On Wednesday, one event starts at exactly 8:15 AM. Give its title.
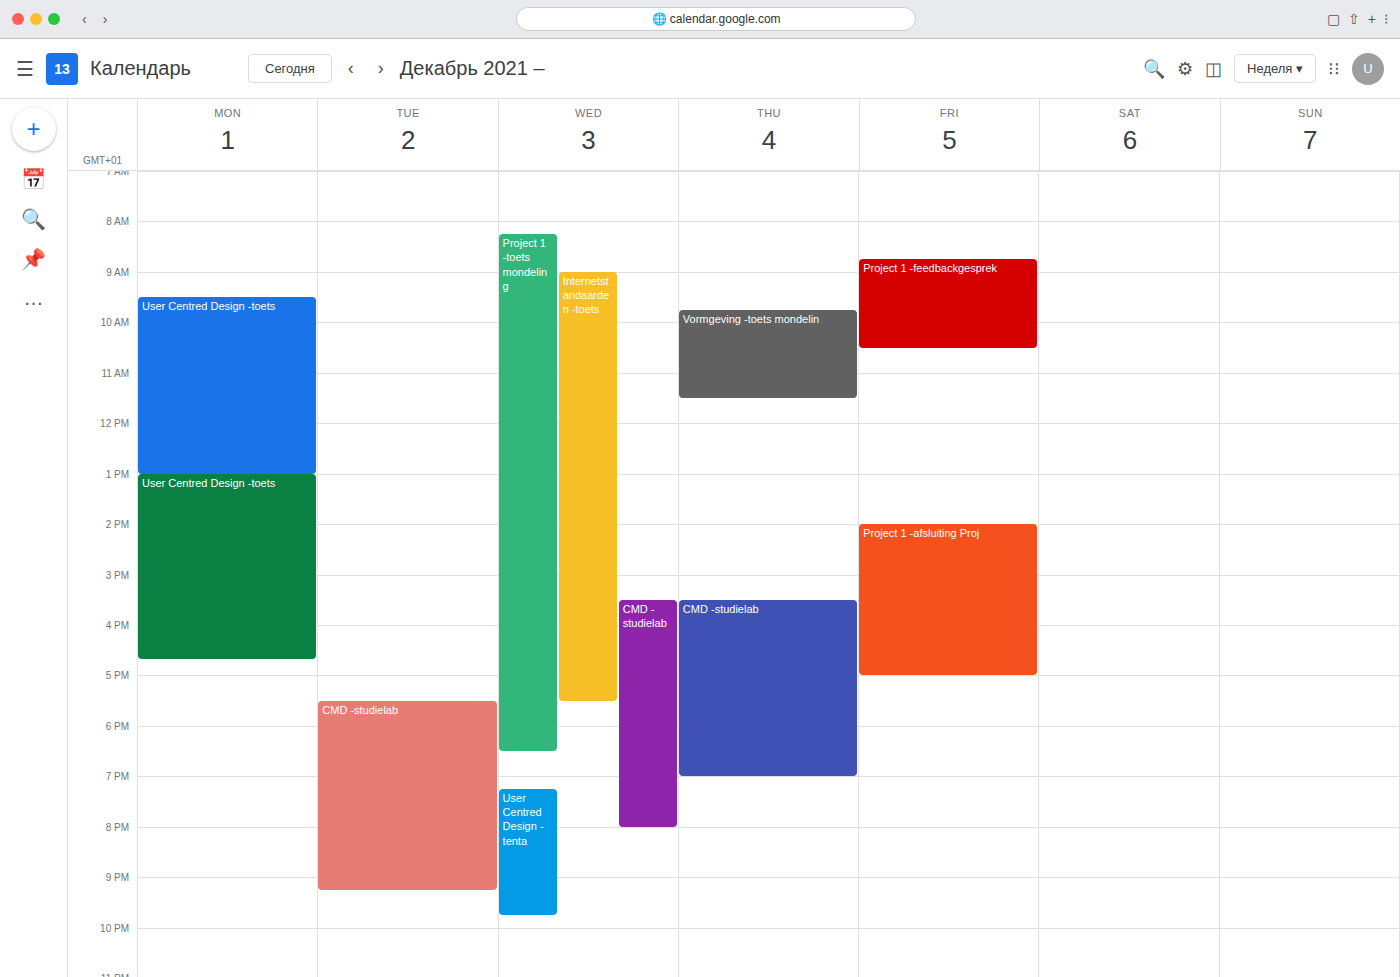
"Project 1 -toets mondeling"